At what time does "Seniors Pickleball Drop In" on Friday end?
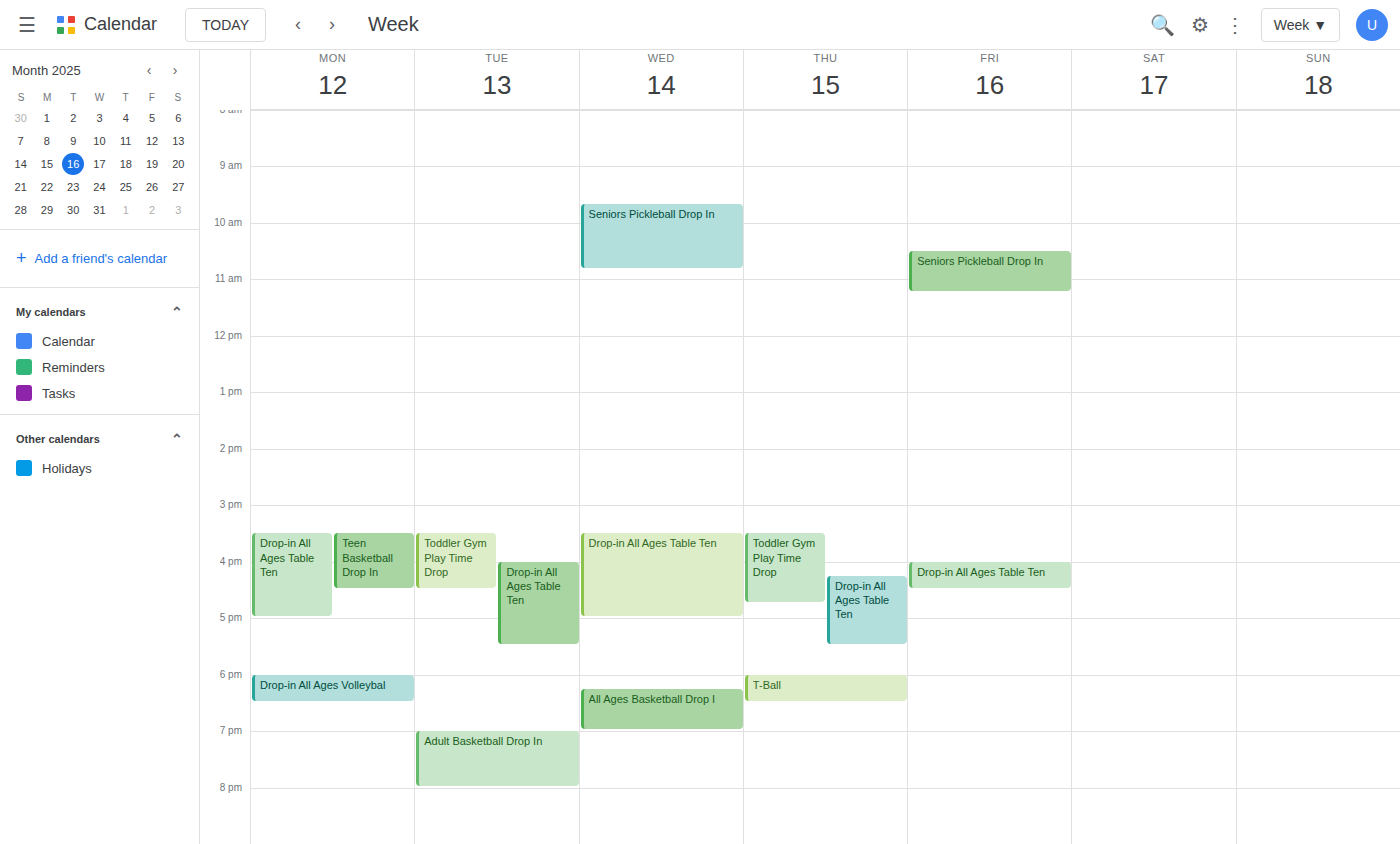
11:15 AM